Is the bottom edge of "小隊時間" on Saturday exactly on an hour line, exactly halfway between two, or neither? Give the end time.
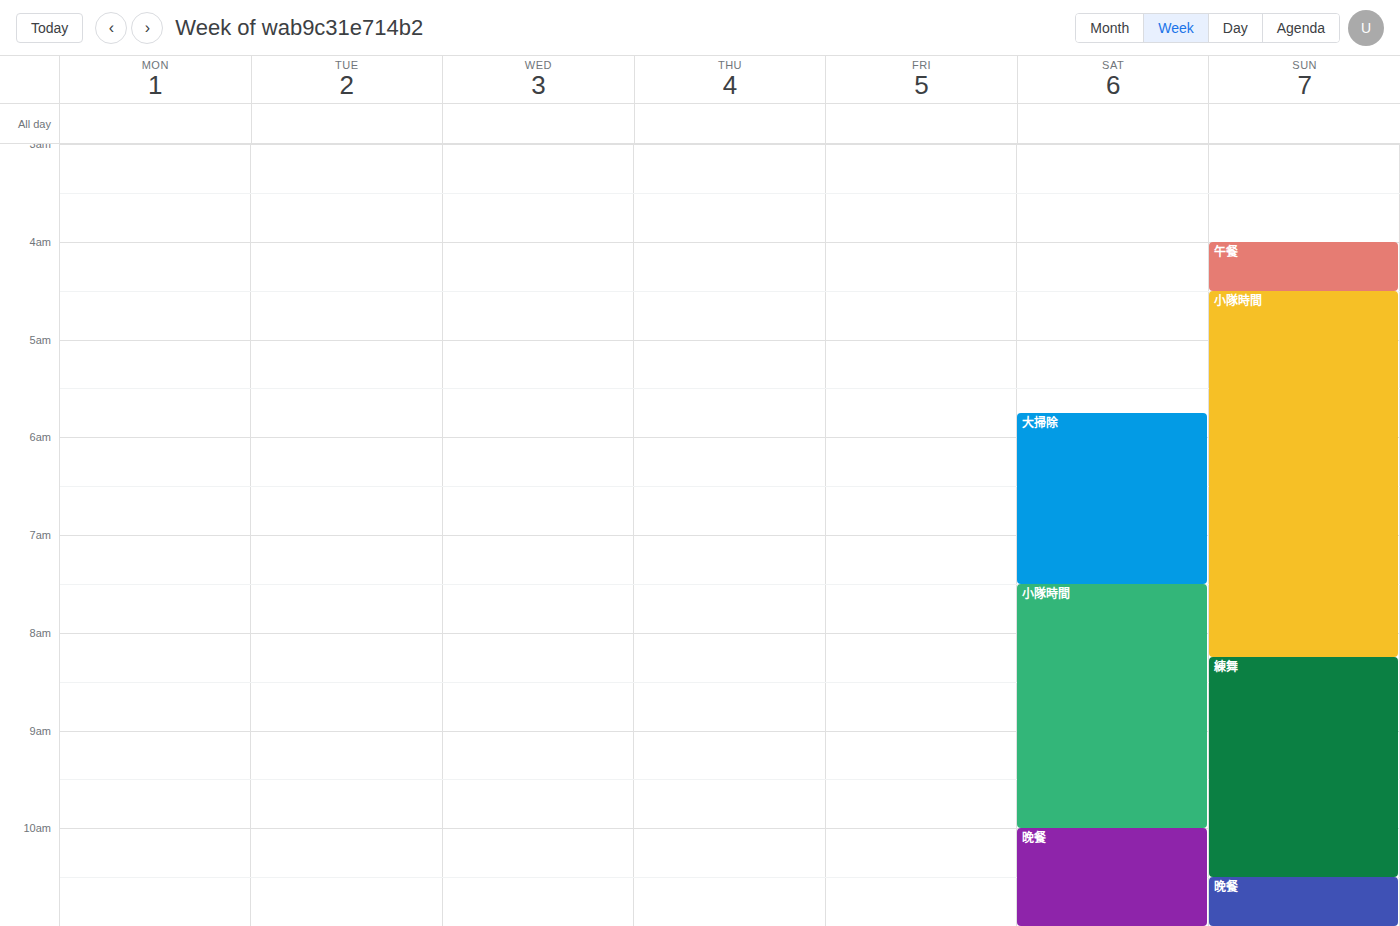
10:00 AM -- exactly on the 10 AM line.